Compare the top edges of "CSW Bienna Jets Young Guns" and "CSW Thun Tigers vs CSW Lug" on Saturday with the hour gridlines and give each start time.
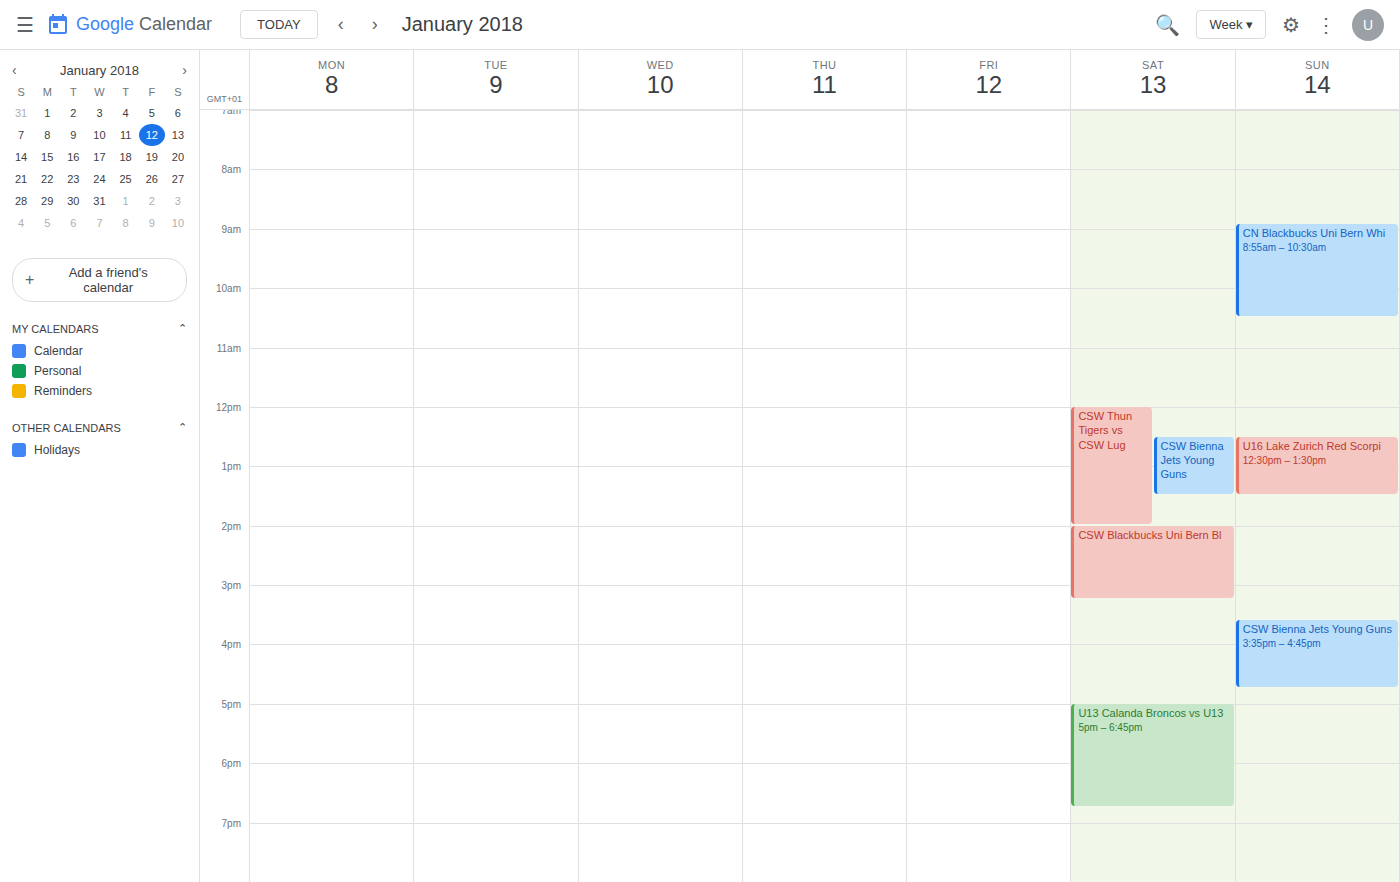
"CSW Bienna Jets Young Guns": 12:30 PM, halfway between the 12 PM and 1 PM lines. "CSW Thun Tigers vs CSW Lug": 12:00 PM, exactly on the 12 PM line.